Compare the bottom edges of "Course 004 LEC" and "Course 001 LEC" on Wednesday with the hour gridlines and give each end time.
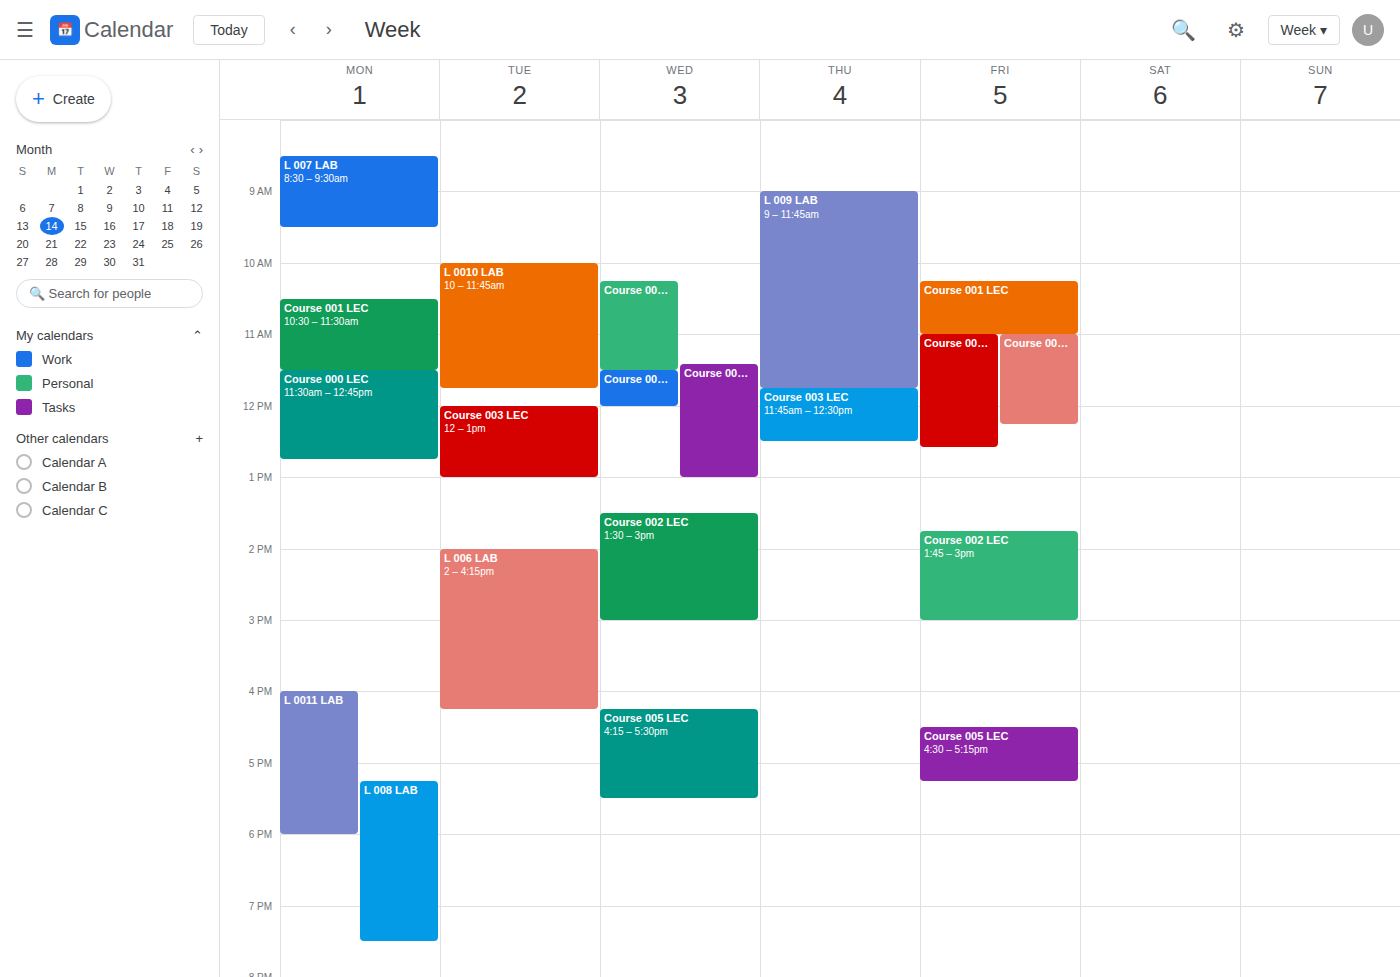
"Course 004 LEC": 13:00, exactly on the 13:00 line. "Course 001 LEC": 11:30, halfway between the 11:00 and 12:00 lines.